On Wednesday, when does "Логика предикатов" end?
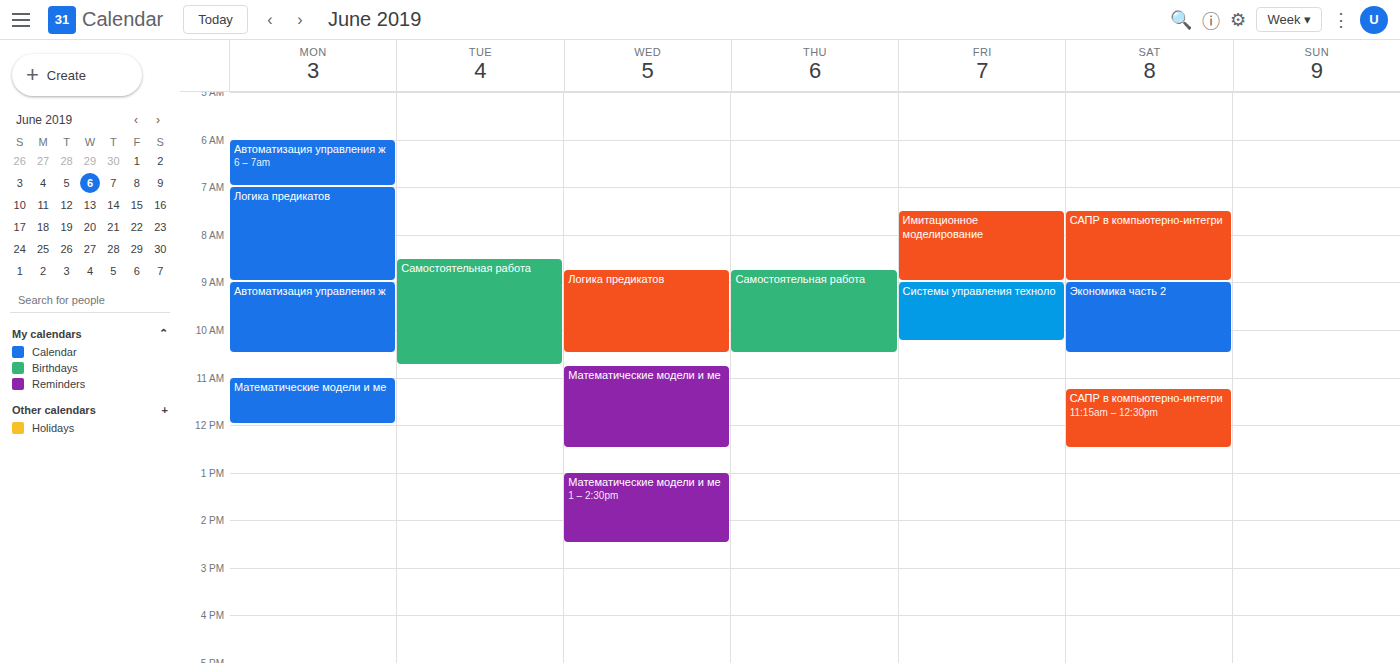
10:30 AM